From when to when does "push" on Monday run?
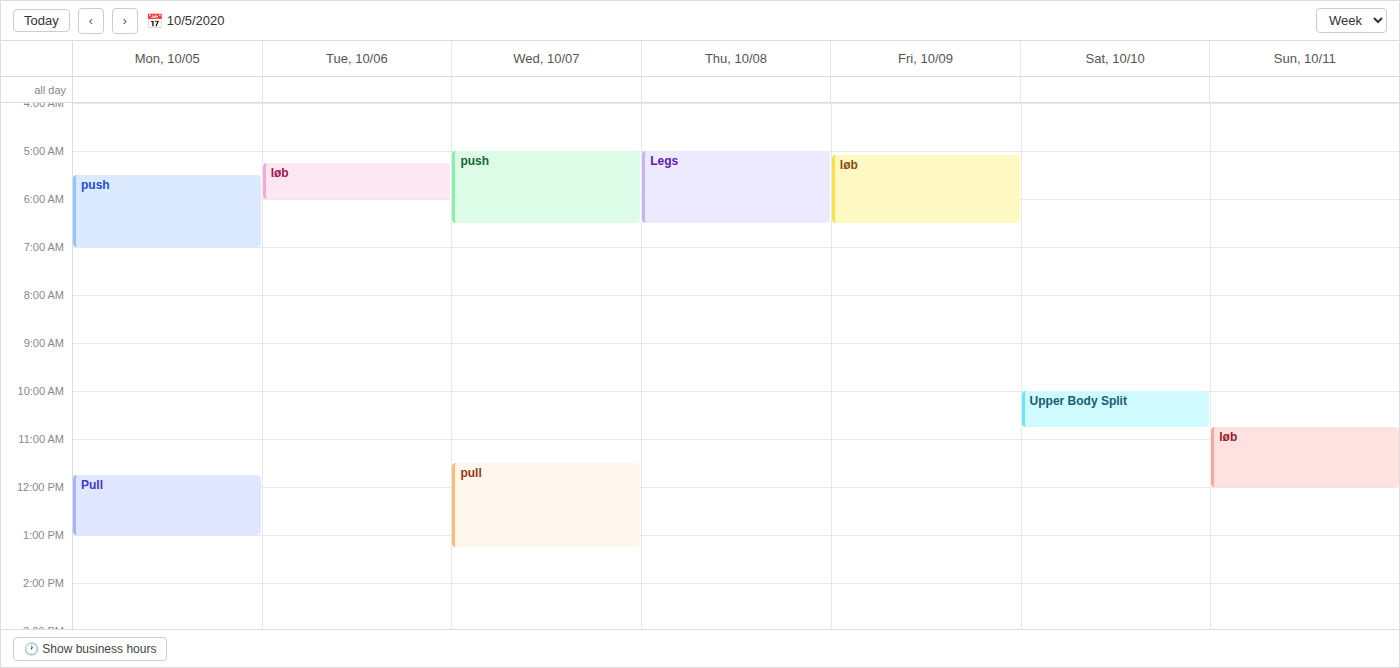
5:30 AM to 7:00 AM